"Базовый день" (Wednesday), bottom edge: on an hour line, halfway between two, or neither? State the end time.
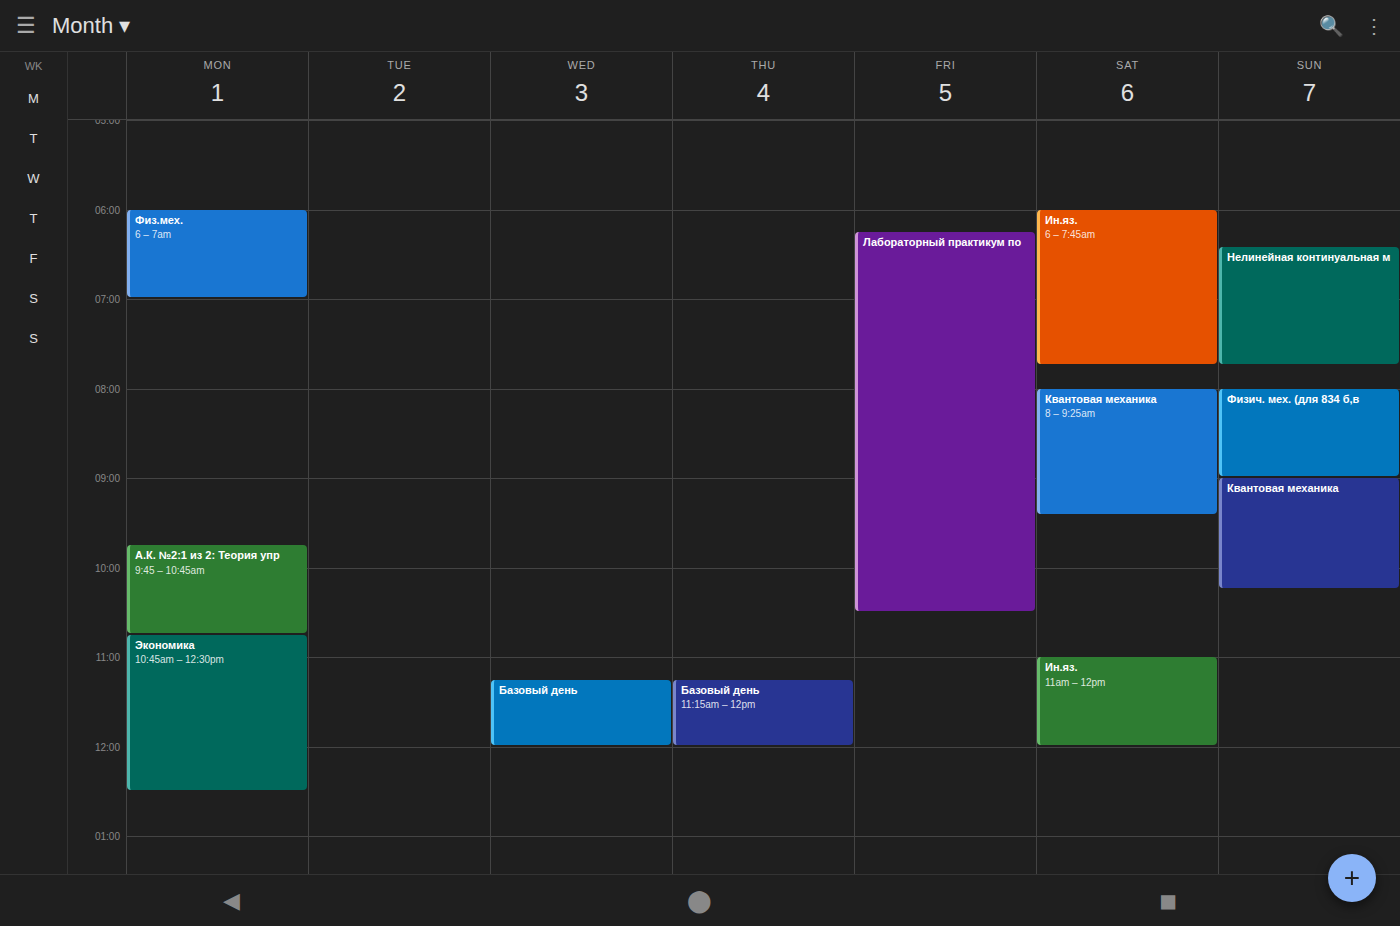
12:00 PM -- exactly on the 12 PM line.